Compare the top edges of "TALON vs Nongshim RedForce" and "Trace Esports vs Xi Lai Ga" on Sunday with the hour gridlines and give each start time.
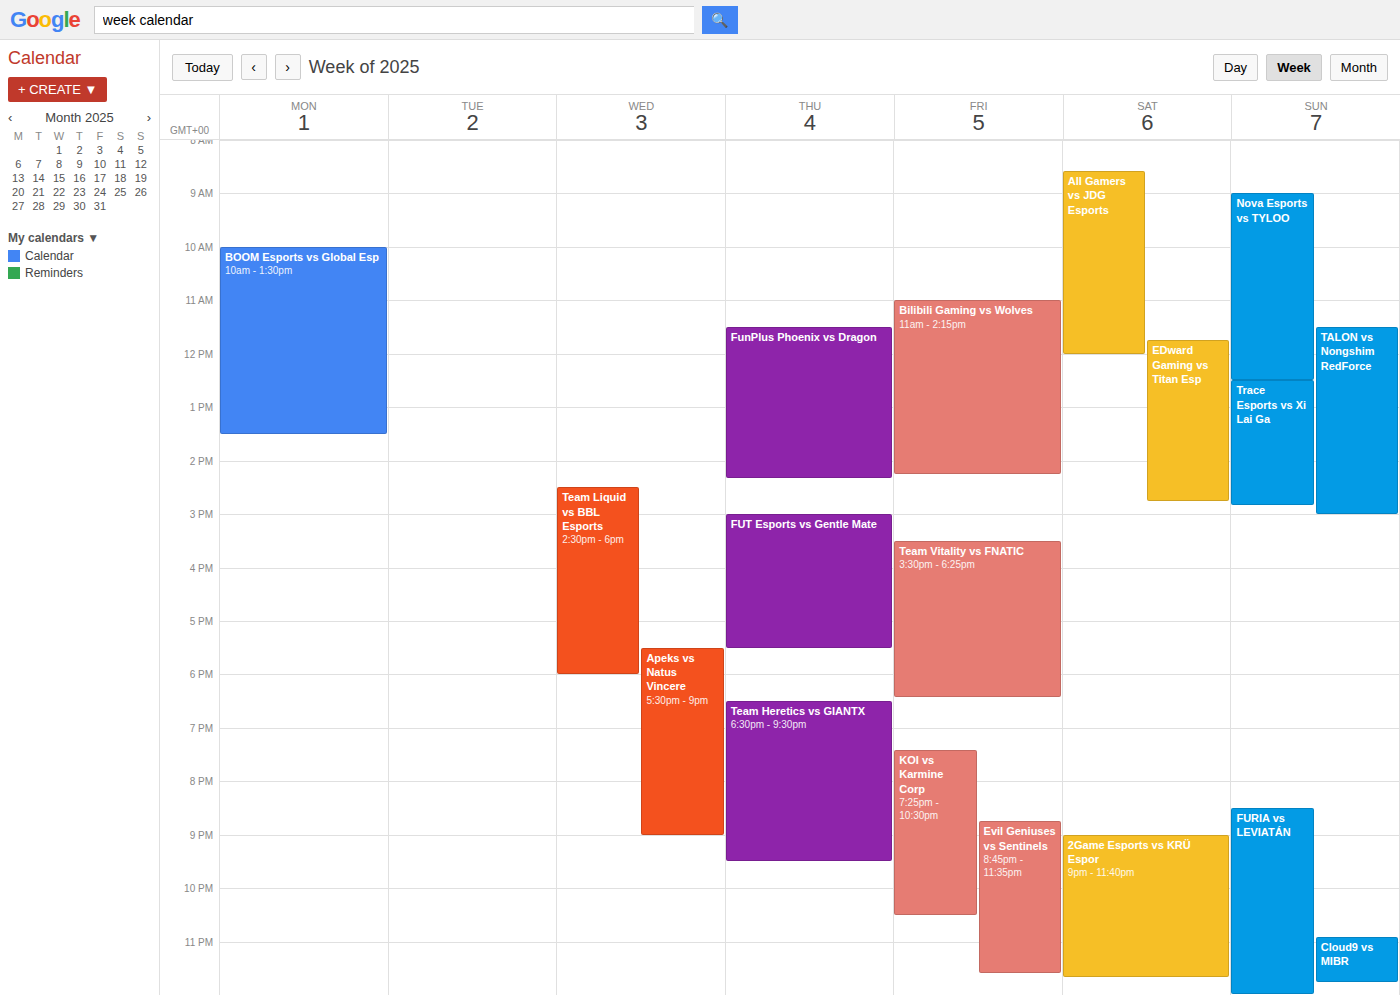
"TALON vs Nongshim RedForce": 11:30 AM, halfway between the 11 AM and 12 PM lines. "Trace Esports vs Xi Lai Ga": 12:30 PM, halfway between the 12 PM and 1 PM lines.